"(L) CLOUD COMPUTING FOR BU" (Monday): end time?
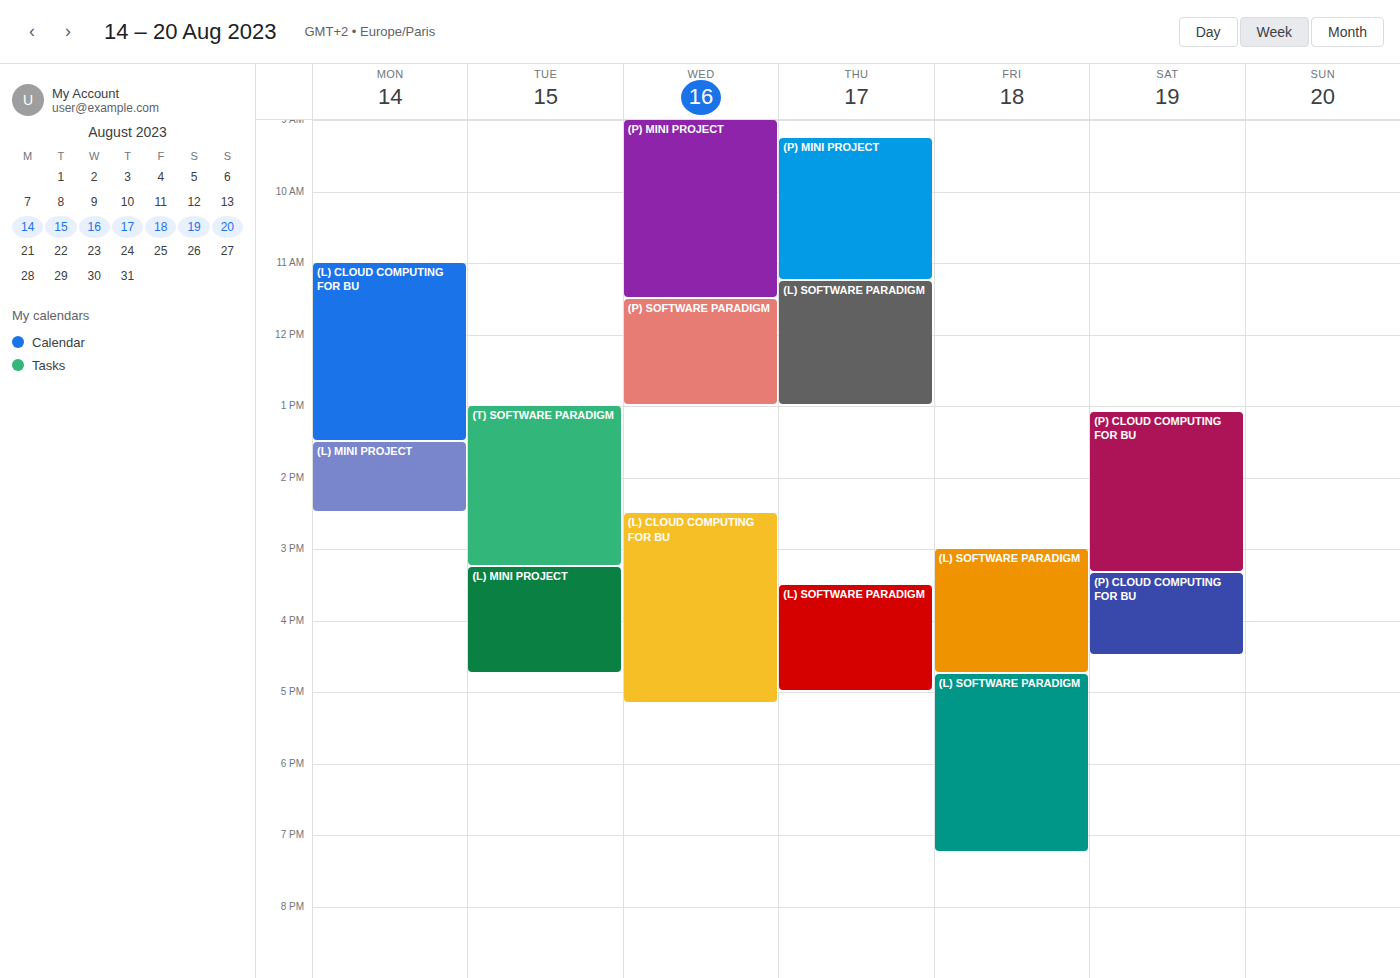
1:30 PM